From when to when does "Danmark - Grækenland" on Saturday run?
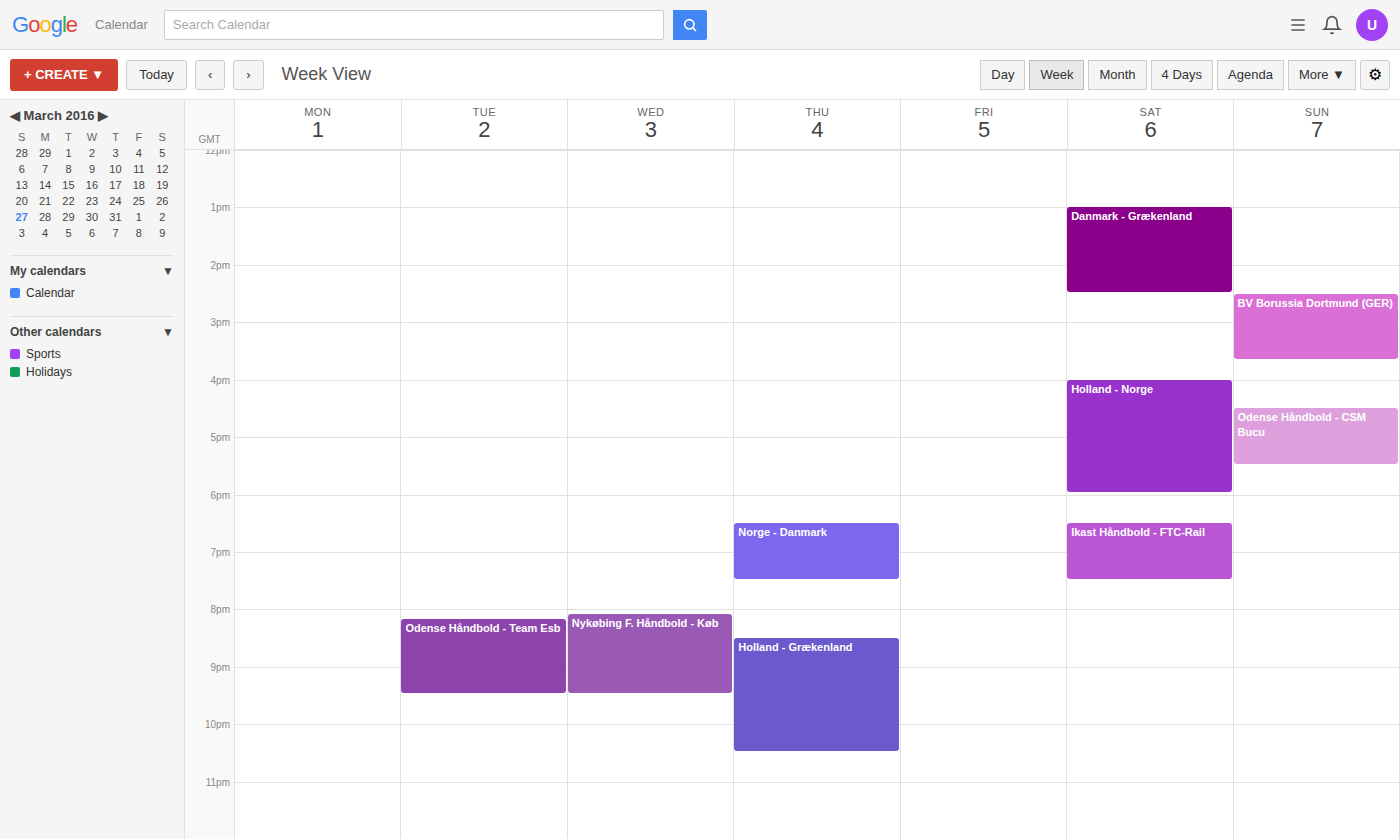
1:00 PM to 2:30 PM